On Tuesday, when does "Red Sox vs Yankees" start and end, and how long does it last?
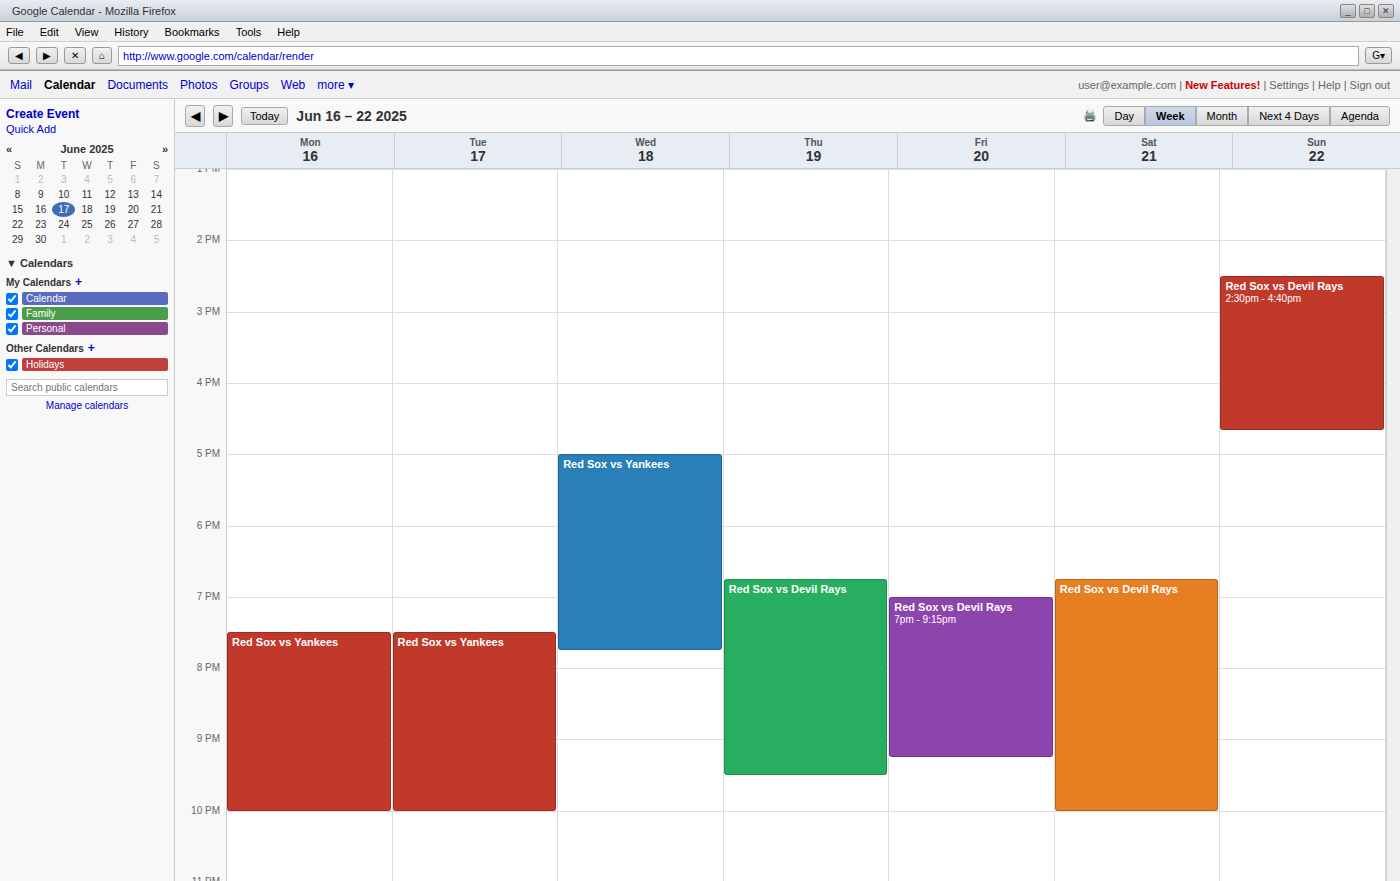
7:30 PM to 10:00 PM, 2 hours 30 minutes